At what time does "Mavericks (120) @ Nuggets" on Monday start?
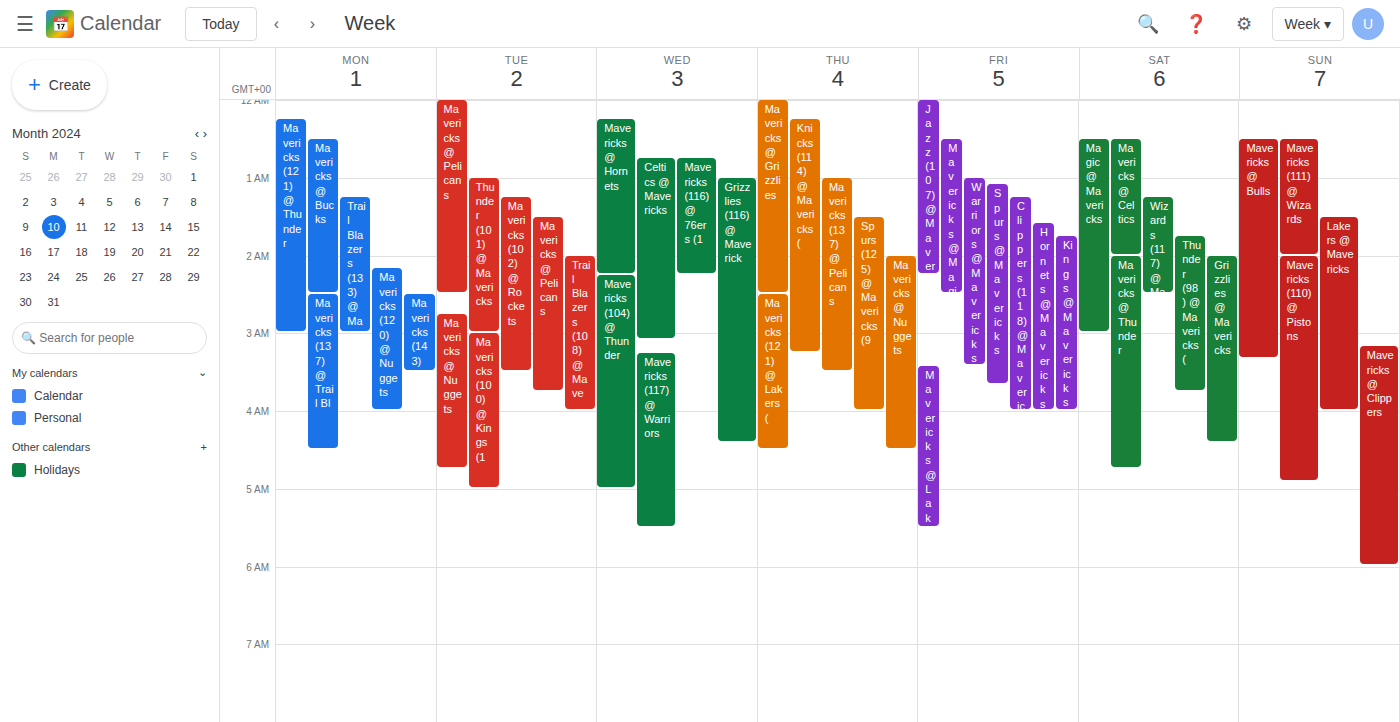
2:10 AM